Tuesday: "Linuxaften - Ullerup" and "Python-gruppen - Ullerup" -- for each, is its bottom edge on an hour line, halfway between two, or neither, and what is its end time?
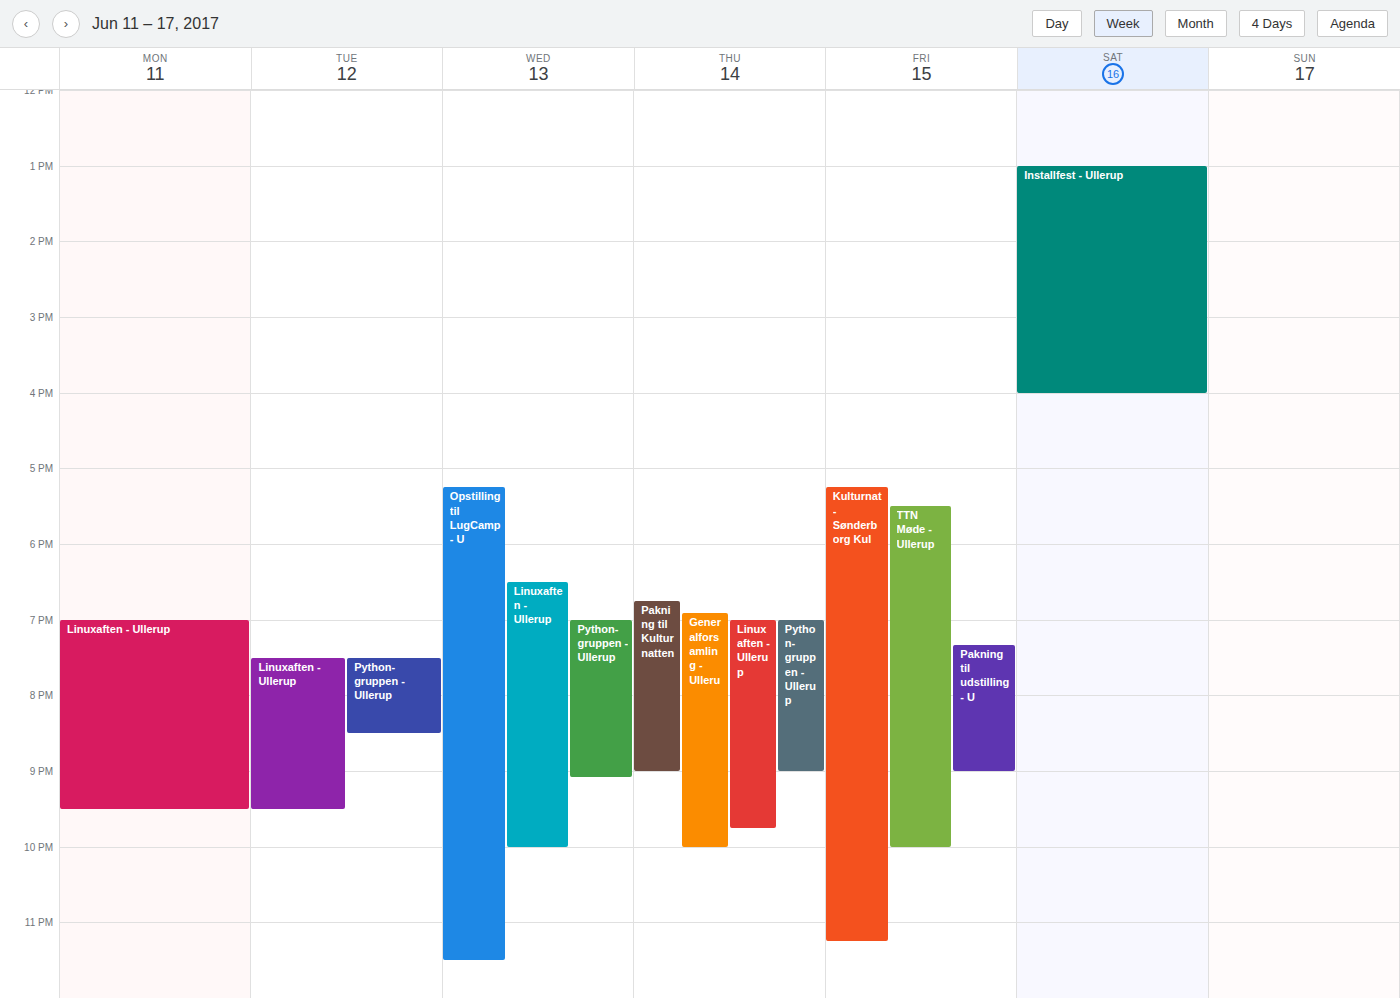
"Linuxaften - Ullerup": 9:30 PM, halfway between the 9 PM and 10 PM lines. "Python-gruppen - Ullerup": 8:30 PM, halfway between the 8 PM and 9 PM lines.